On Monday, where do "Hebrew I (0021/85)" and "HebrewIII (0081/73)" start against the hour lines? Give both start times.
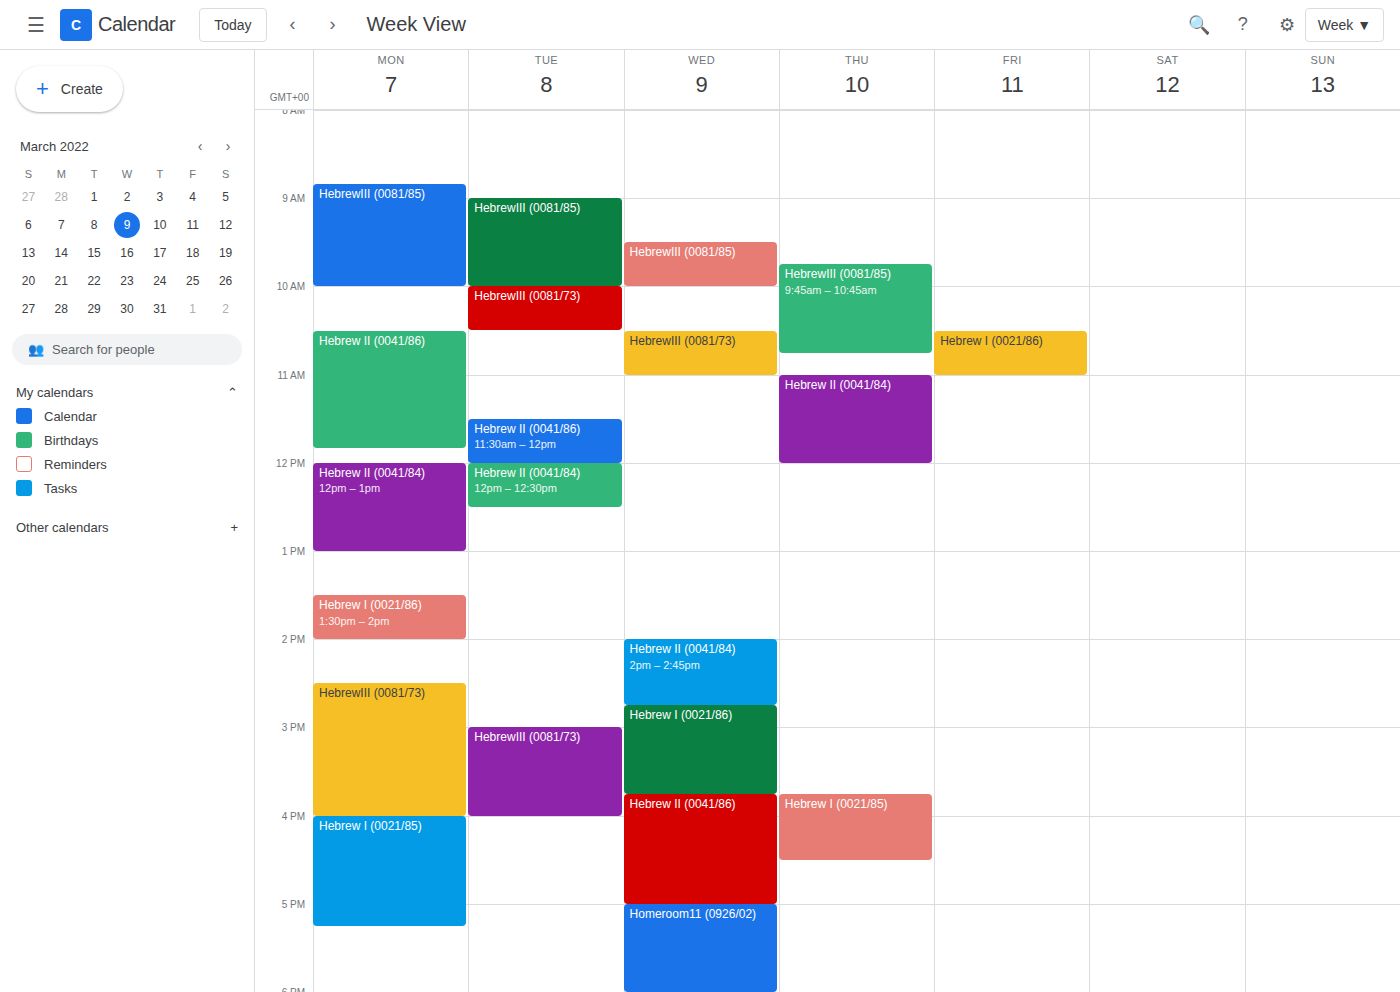
"Hebrew I (0021/85)": 4:00 PM, exactly on the 4 PM line. "HebrewIII (0081/73)": 2:30 PM, halfway between the 2 PM and 3 PM lines.